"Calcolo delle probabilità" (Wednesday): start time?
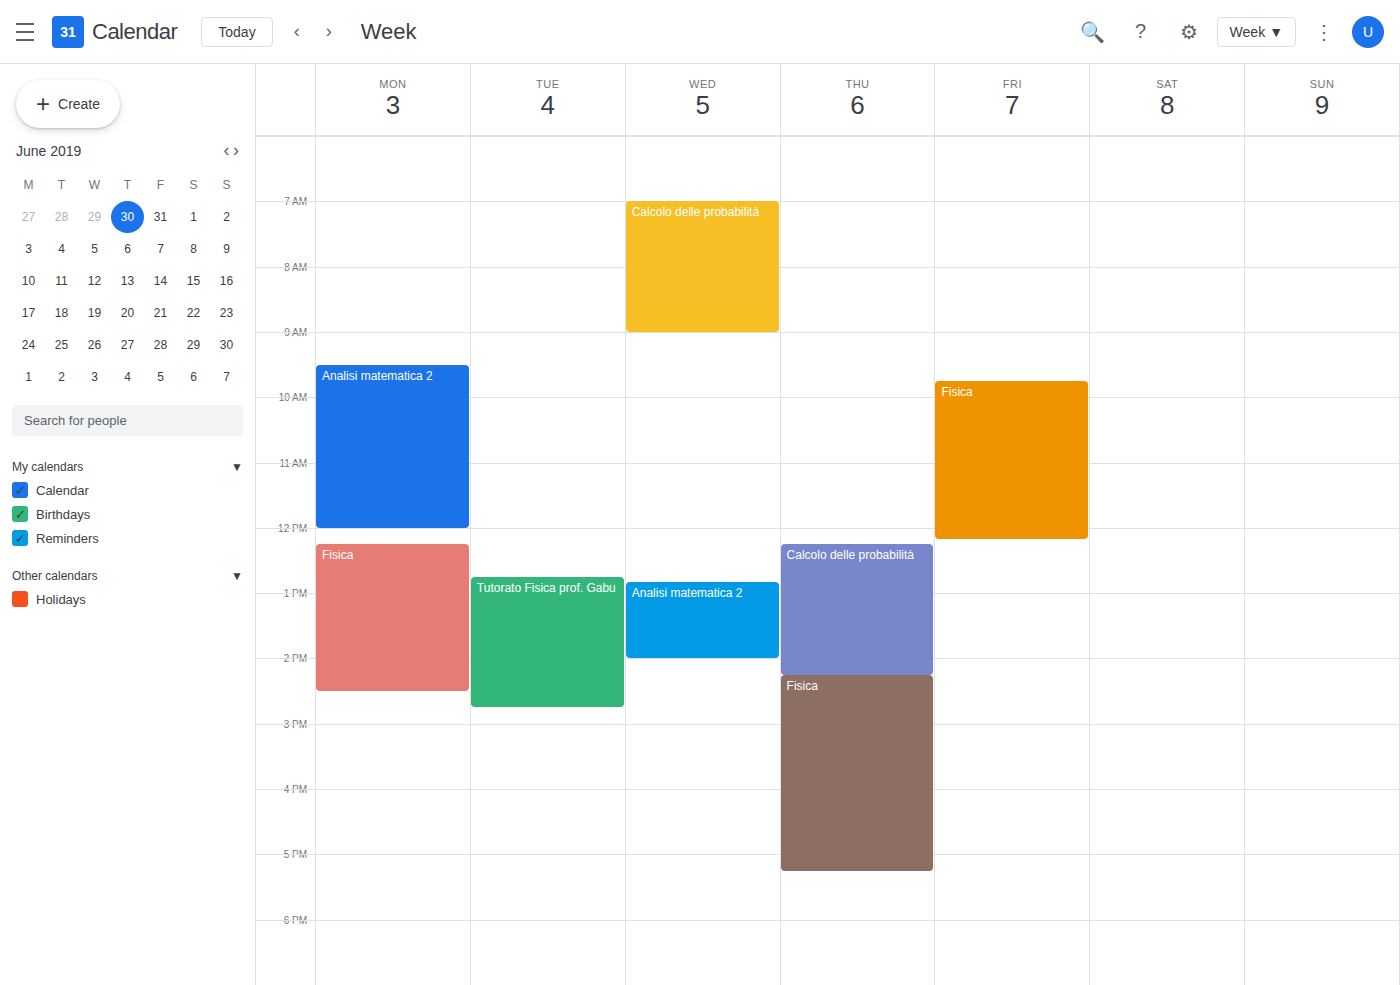
07:00